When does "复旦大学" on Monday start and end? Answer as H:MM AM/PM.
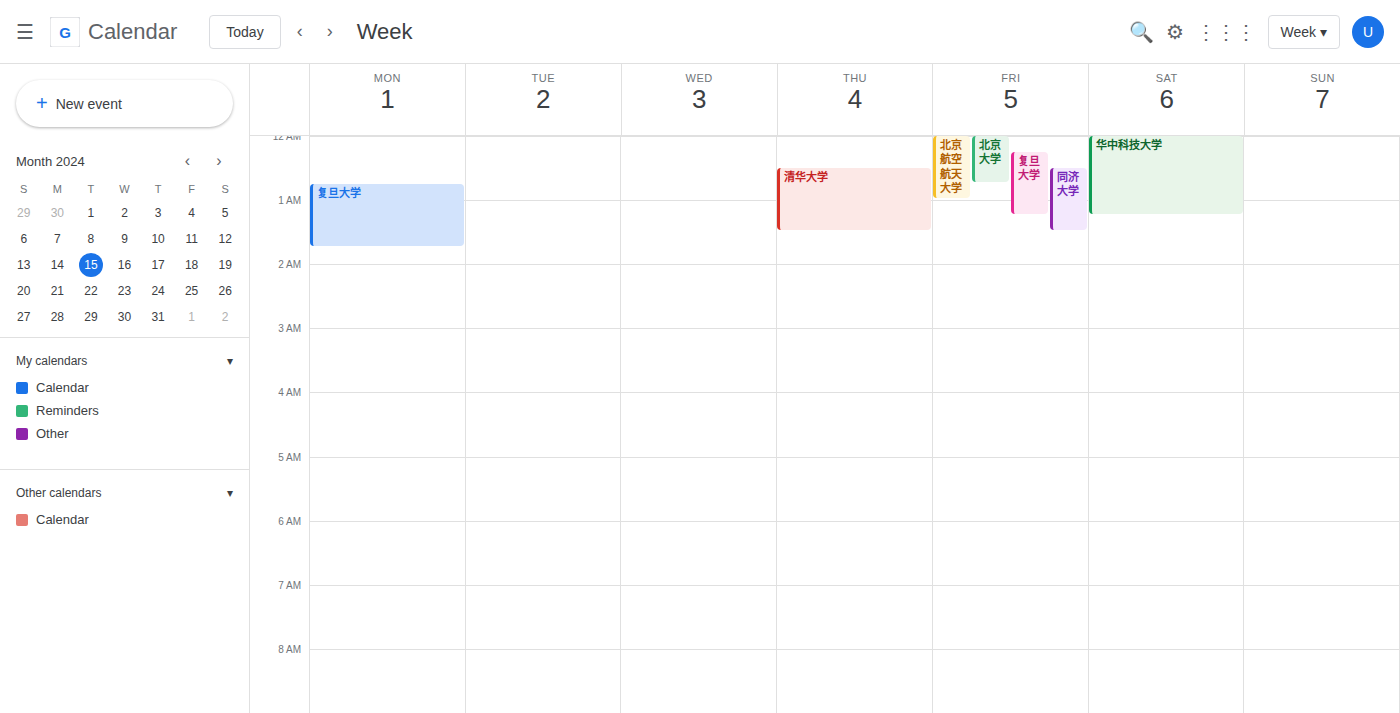
12:45 AM to 1:45 AM